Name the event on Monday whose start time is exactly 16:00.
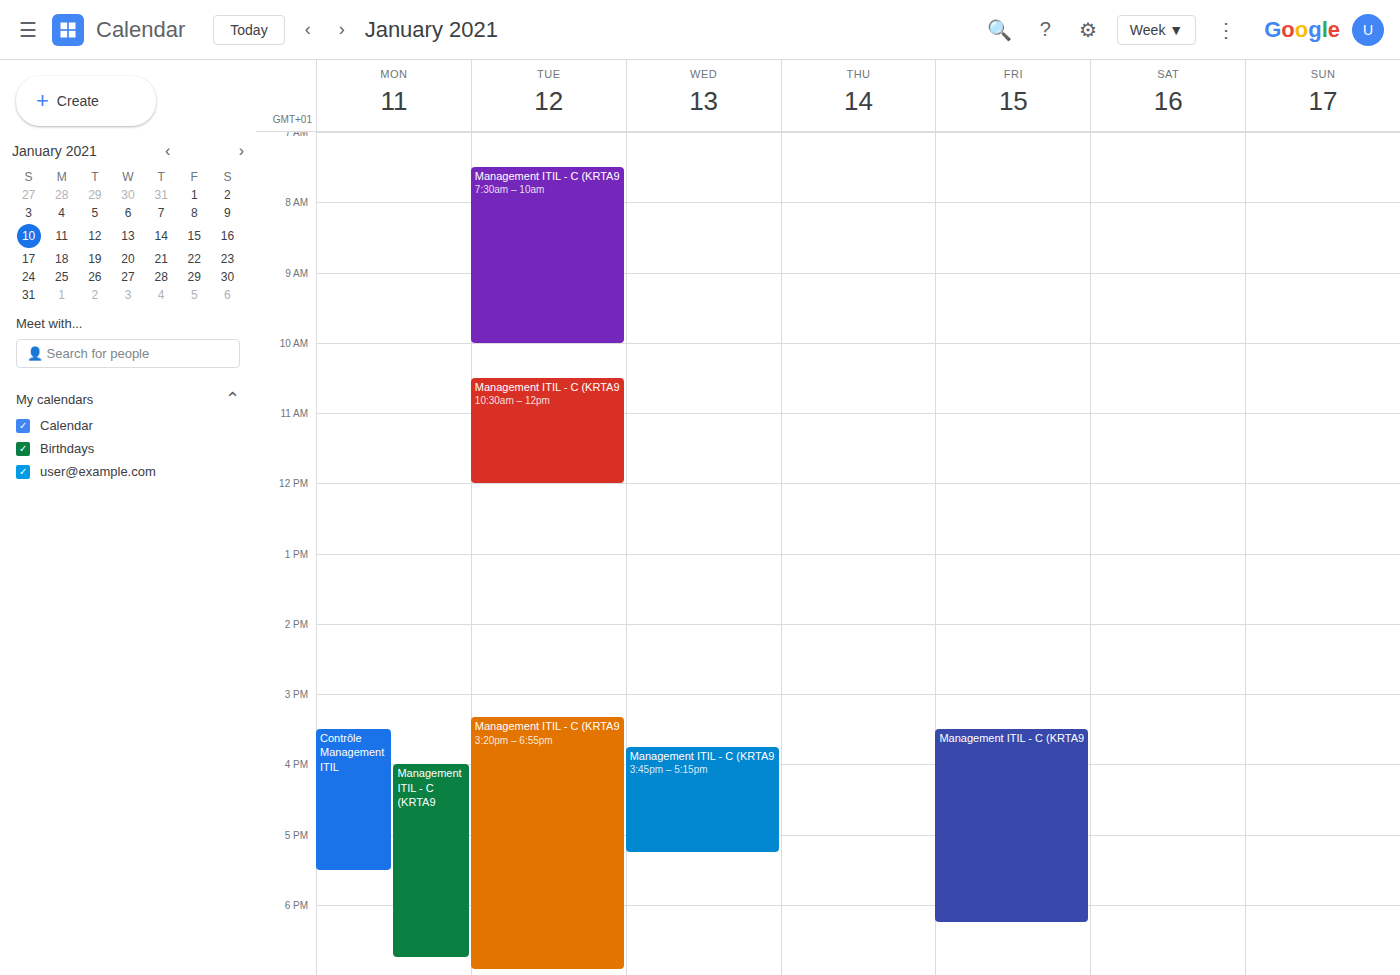
"Management ITIL - C (KRTA9"